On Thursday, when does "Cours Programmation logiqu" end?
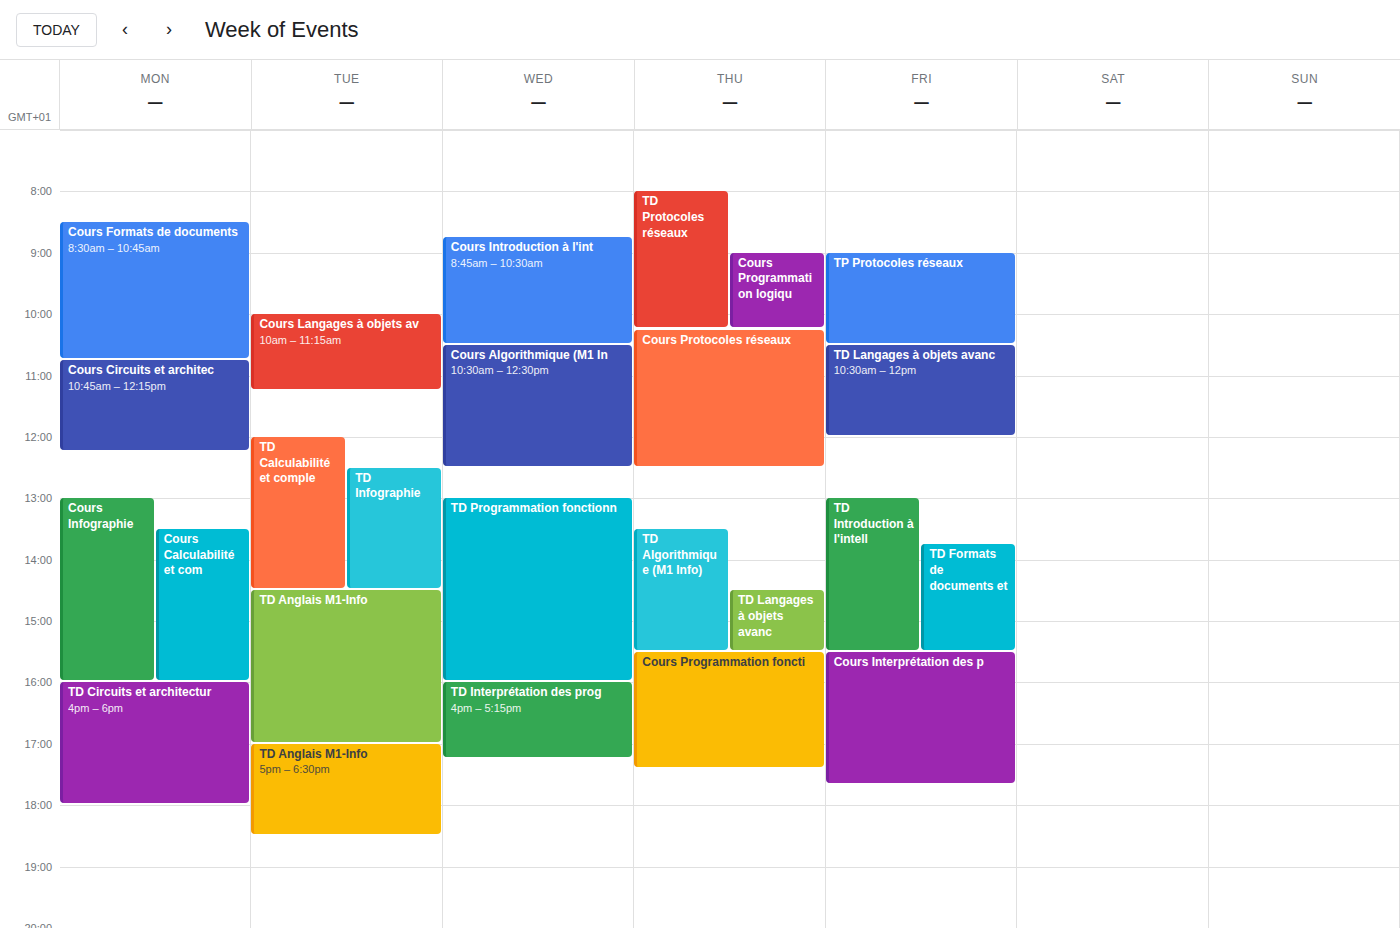
10:15 AM